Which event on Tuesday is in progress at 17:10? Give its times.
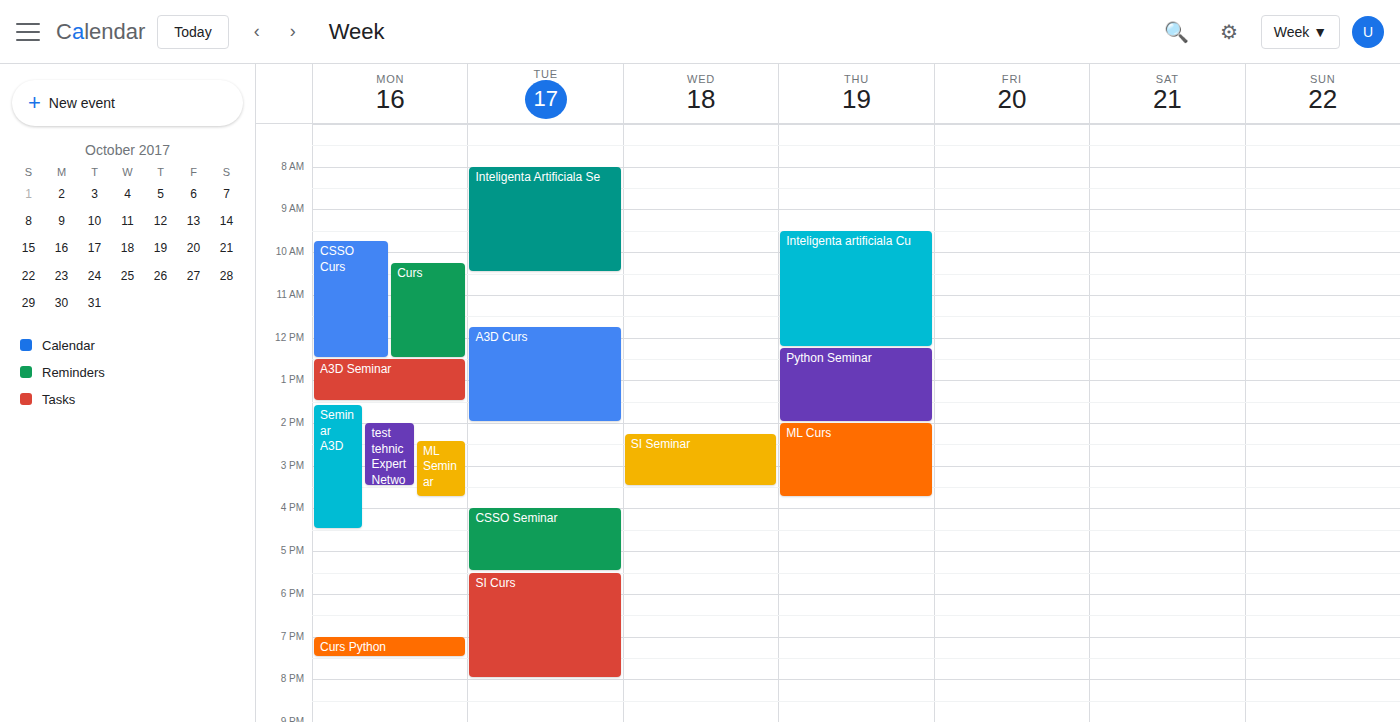
"CSSO Seminar", 16:00 to 17:30